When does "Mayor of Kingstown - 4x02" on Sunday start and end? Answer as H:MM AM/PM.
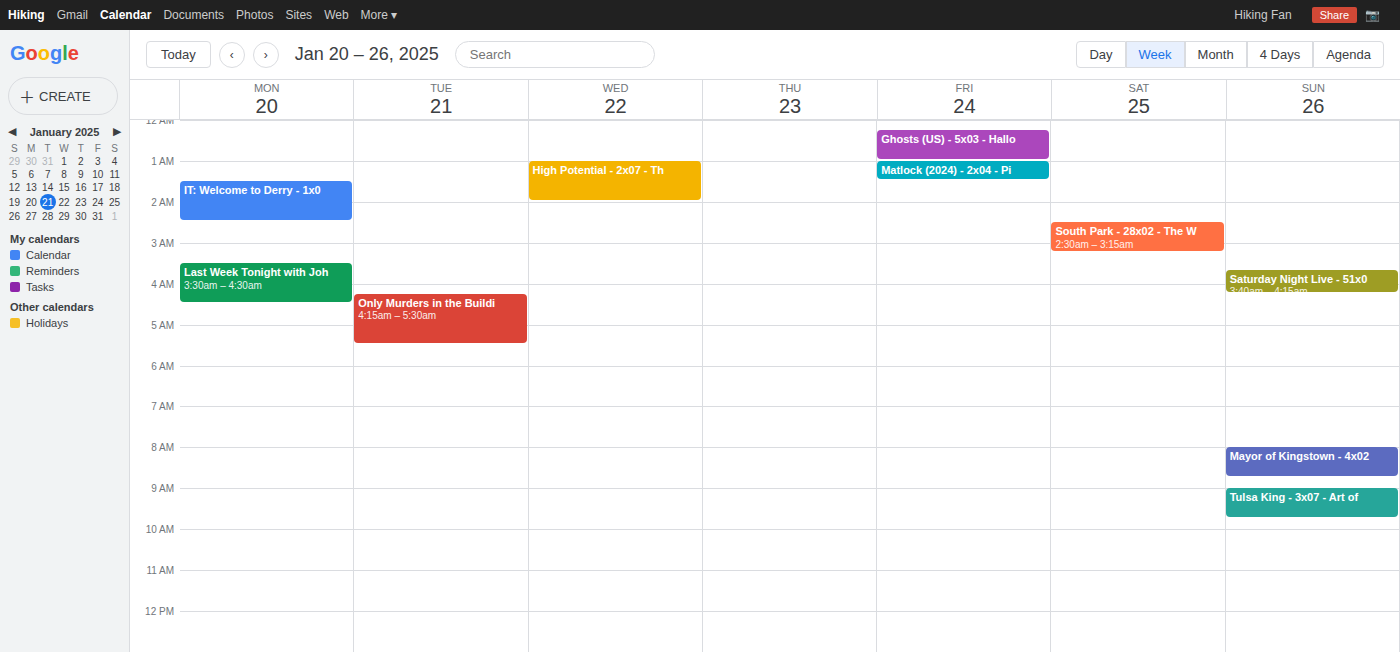
8:00 AM to 8:45 AM